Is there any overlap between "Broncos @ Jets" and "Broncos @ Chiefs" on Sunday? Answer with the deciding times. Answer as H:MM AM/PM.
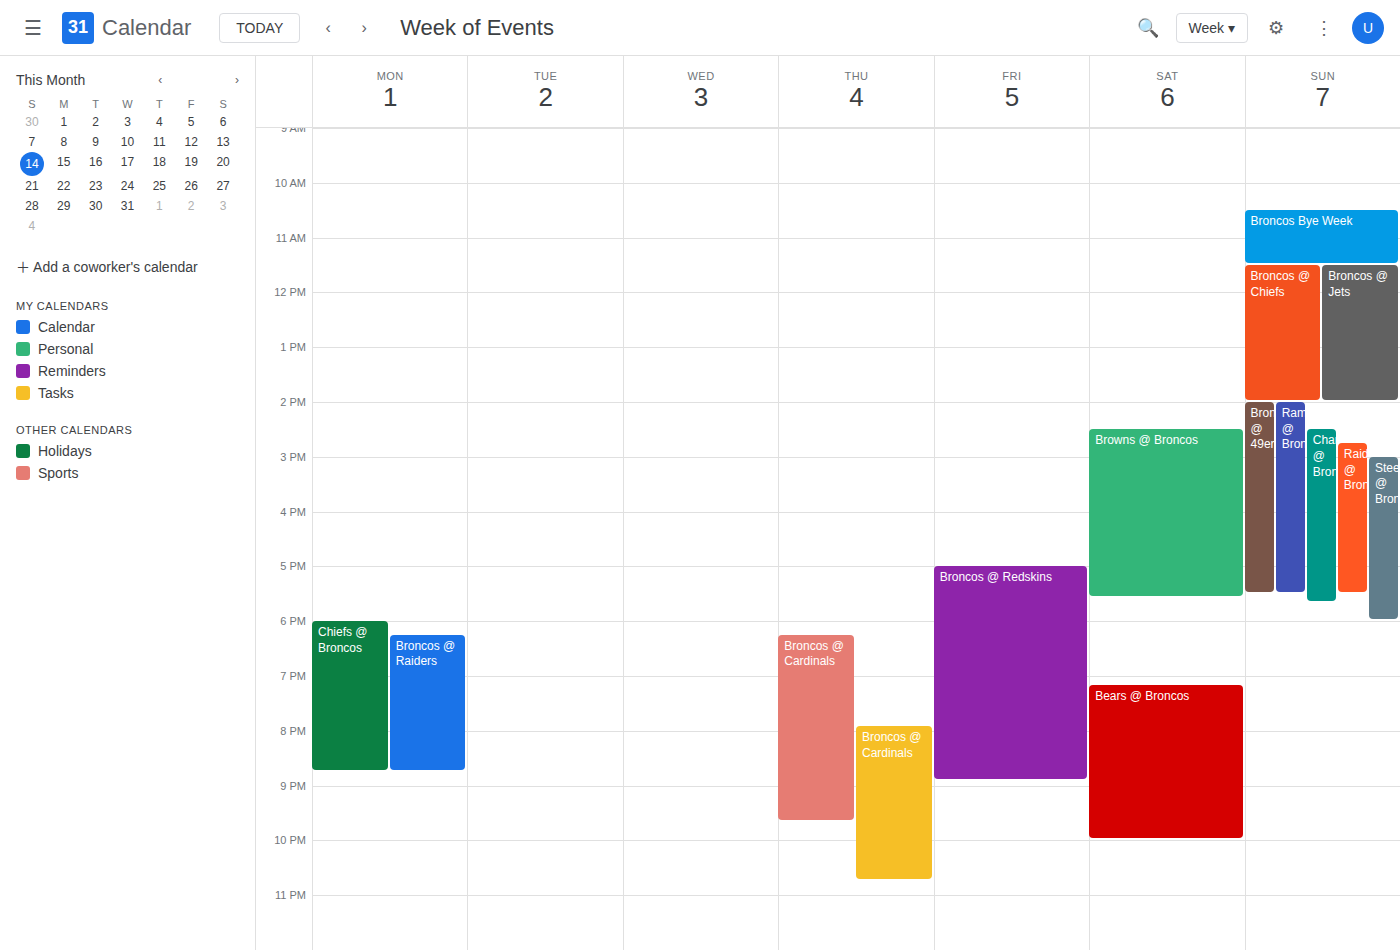
"Broncos @ Chiefs" runs 11:30 AM to 2:00 PM, inside "Broncos @ Jets" -- they overlap.